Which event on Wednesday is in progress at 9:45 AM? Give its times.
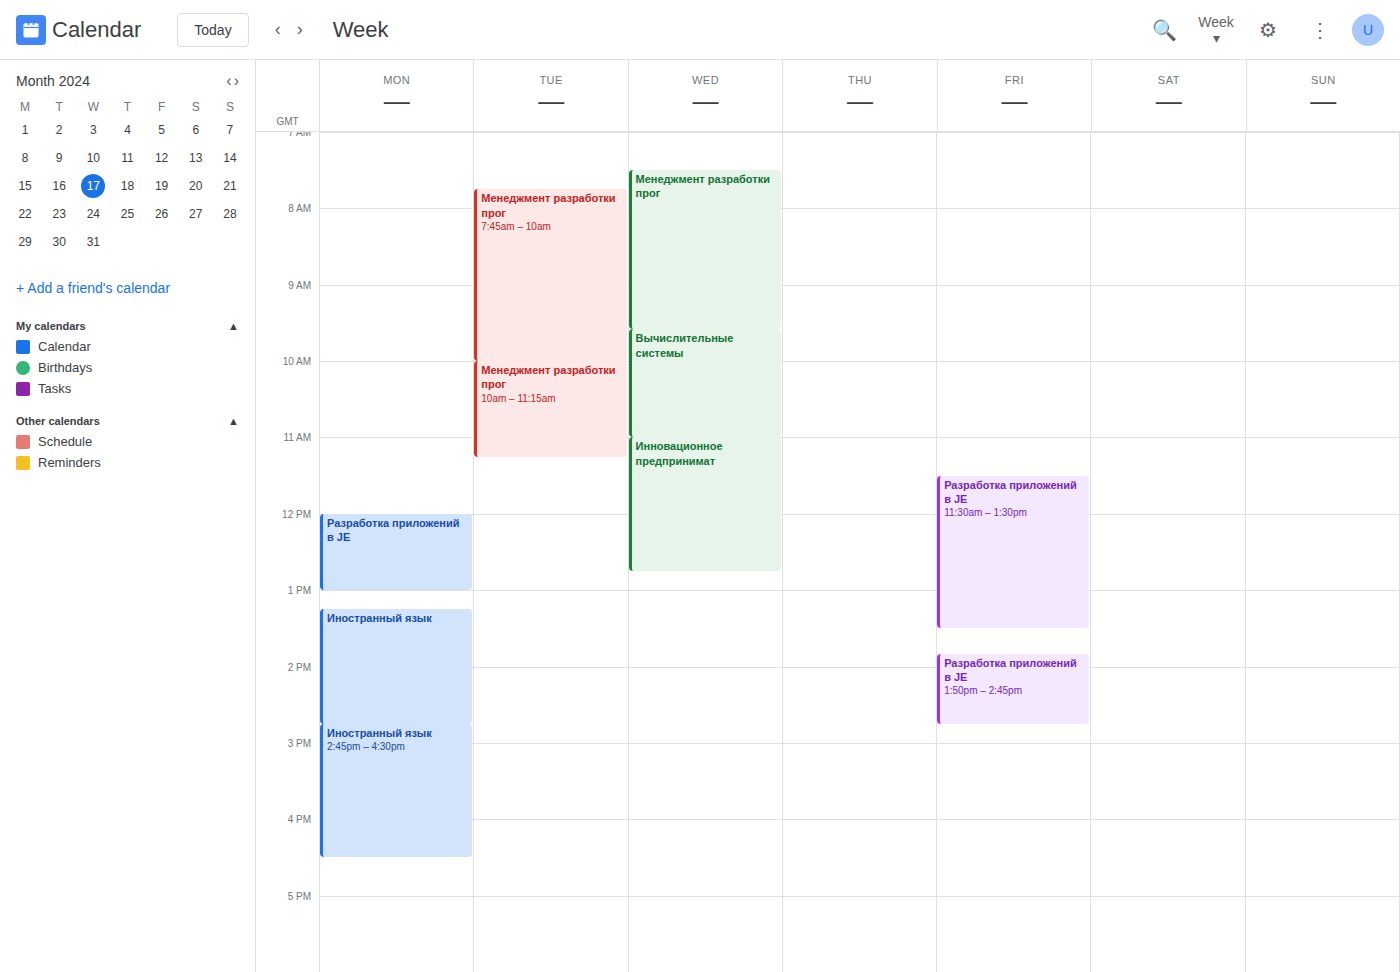
"Вычислительные системы", 9:35 AM to 11:00 AM